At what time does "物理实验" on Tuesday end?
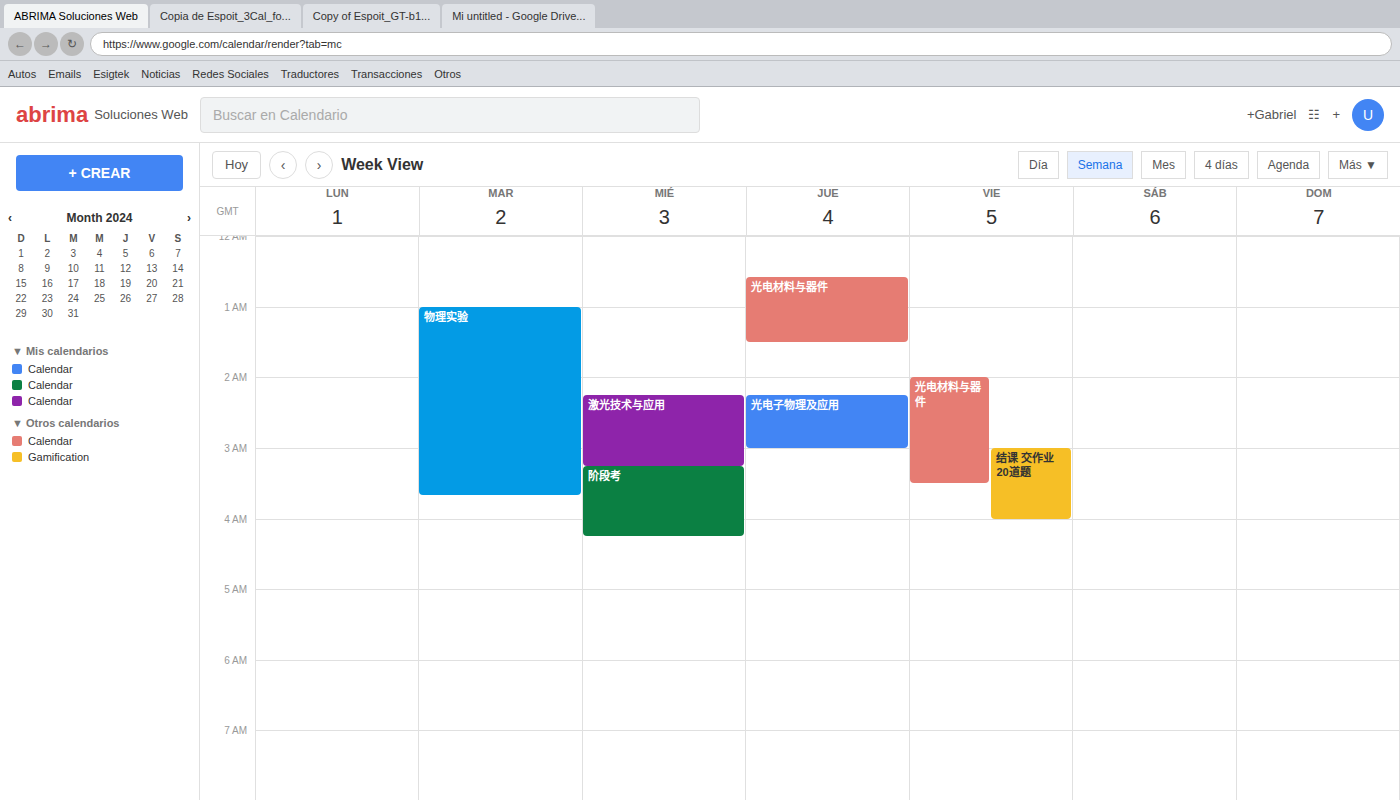
3:40 AM